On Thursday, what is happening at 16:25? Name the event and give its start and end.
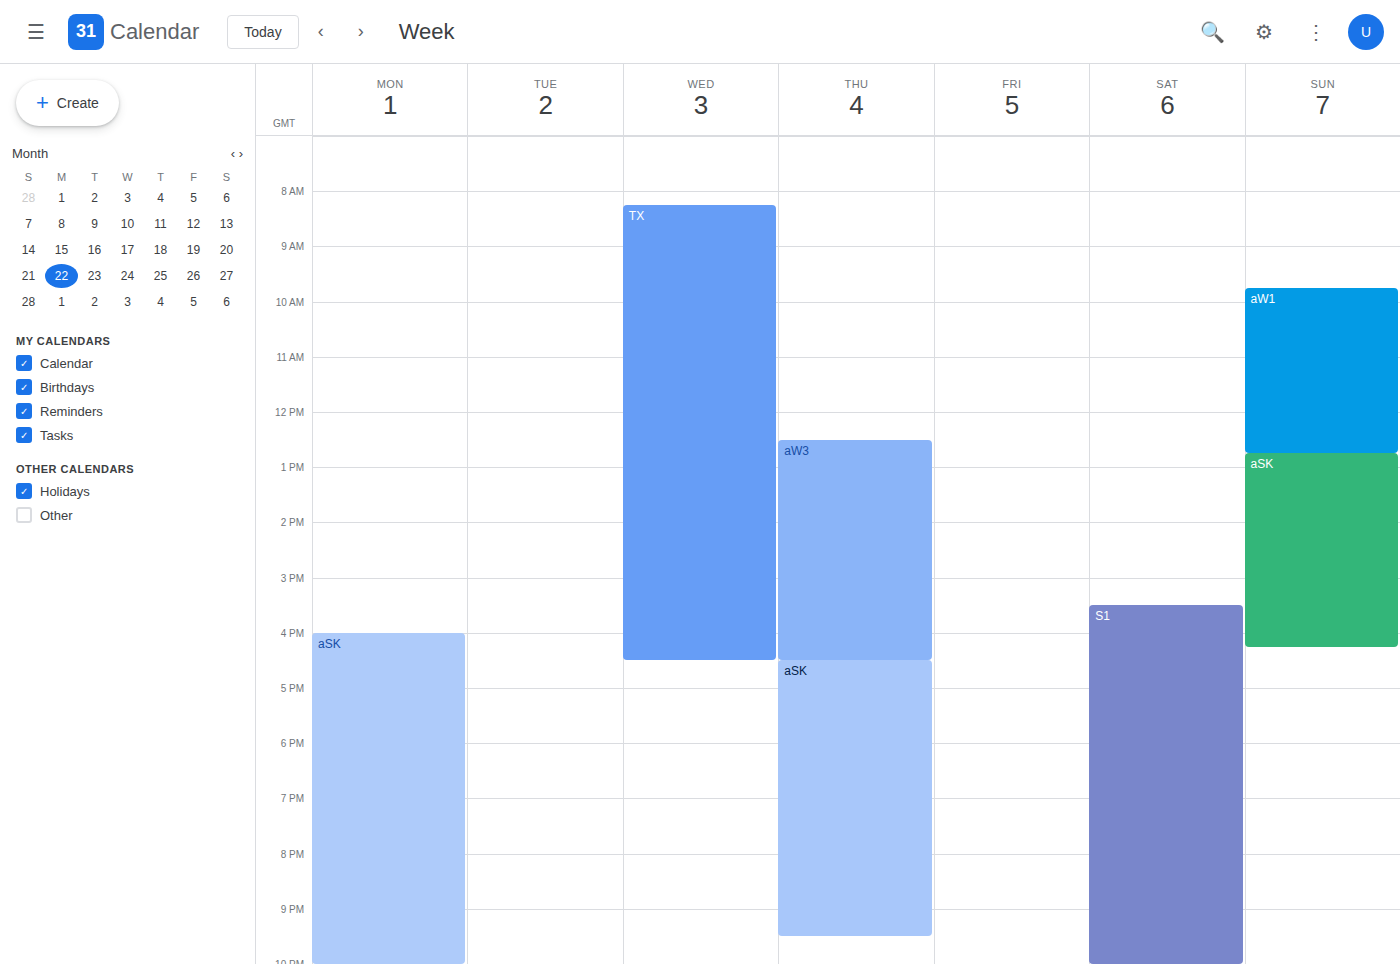
"aW3", 12:30 to 16:30